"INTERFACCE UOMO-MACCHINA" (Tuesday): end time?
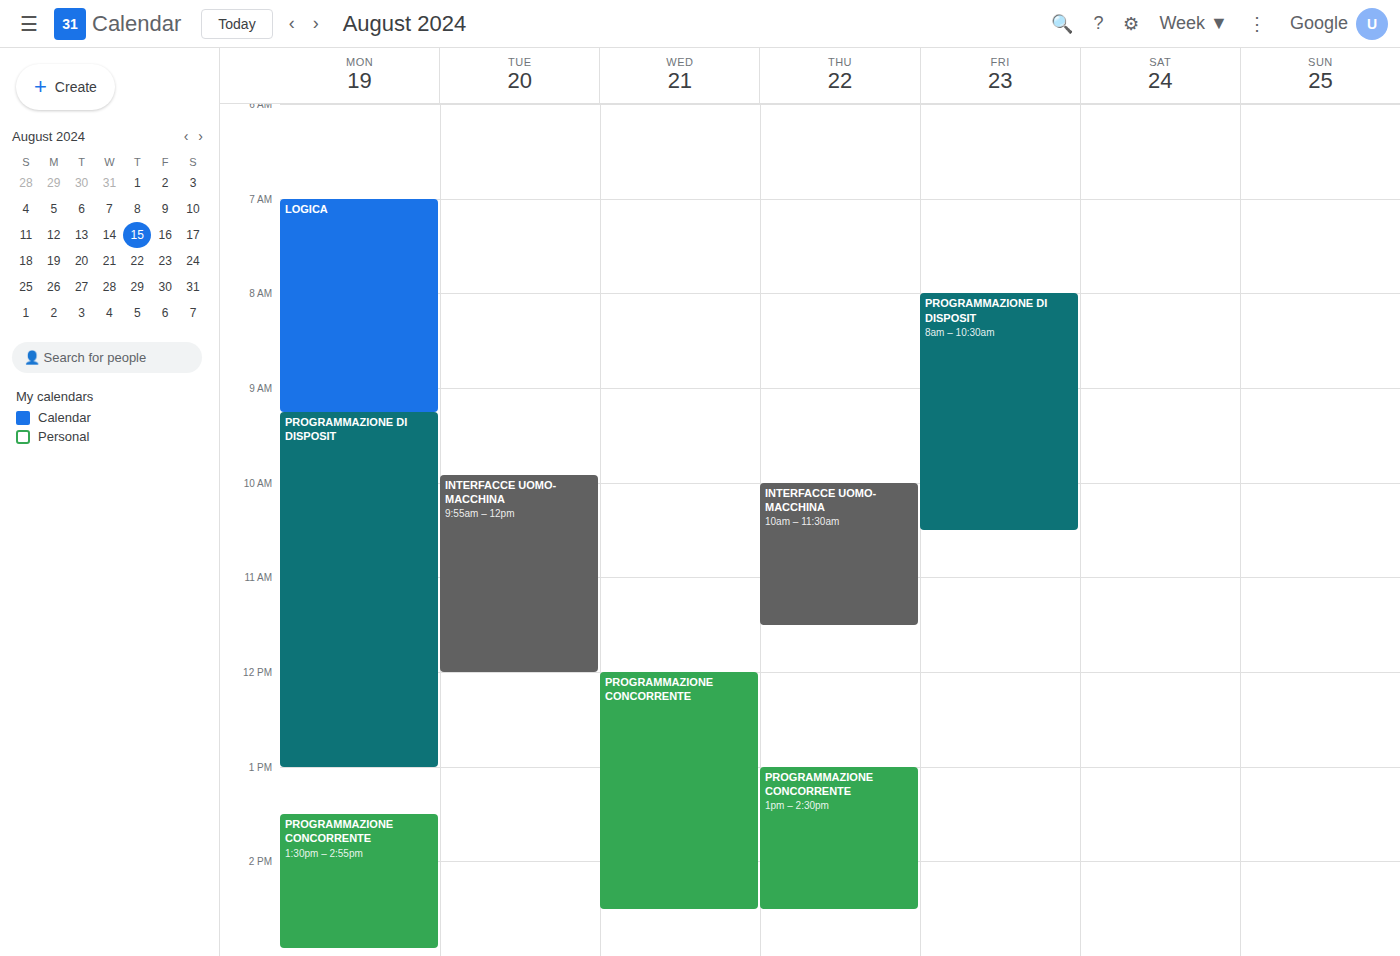
12:00